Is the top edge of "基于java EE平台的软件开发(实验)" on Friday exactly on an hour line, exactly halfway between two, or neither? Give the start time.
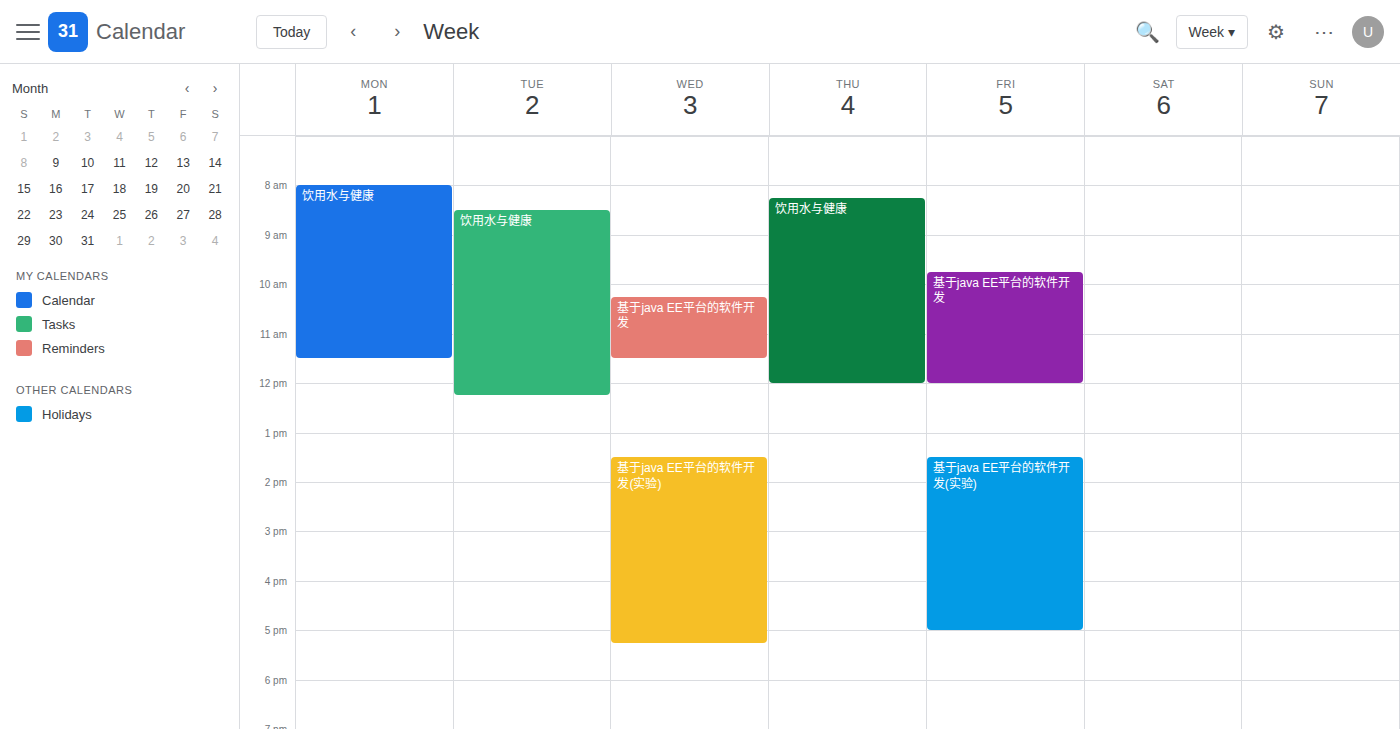
1:30 PM -- halfway between the 1 PM and 2 PM lines.